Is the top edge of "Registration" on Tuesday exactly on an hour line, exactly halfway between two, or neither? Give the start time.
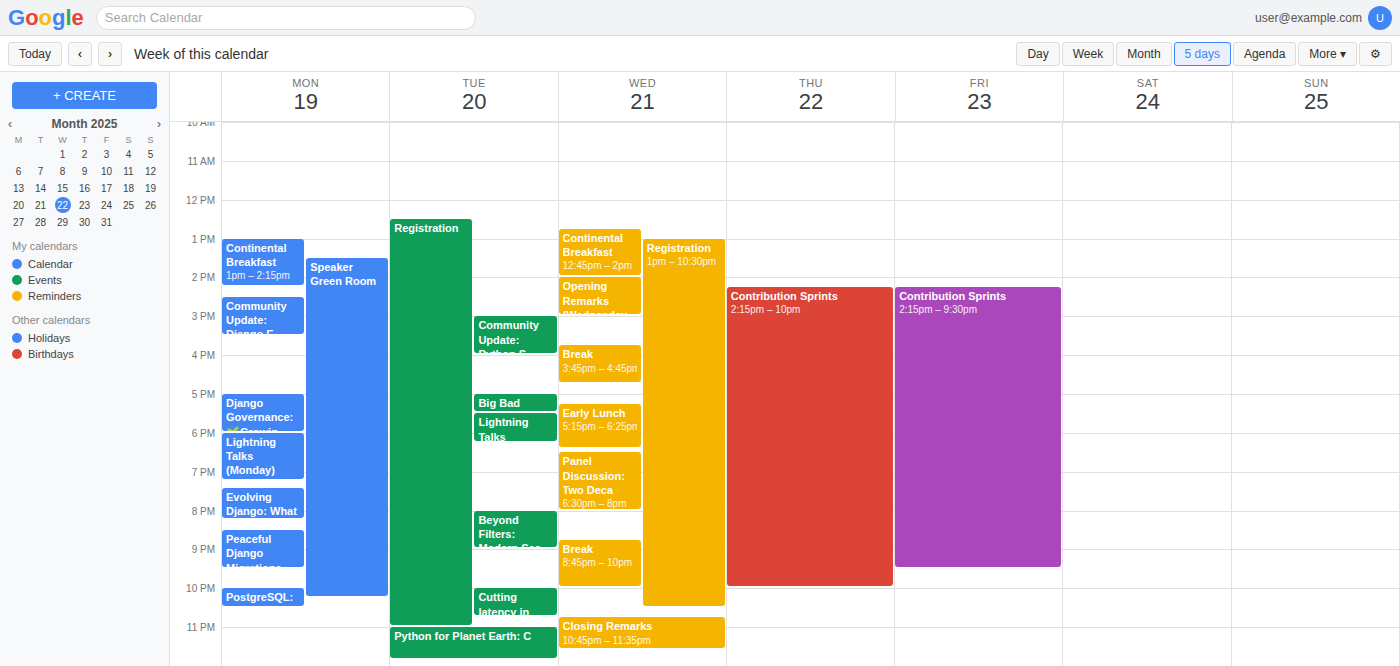
12:30 PM -- halfway between the 12 PM and 1 PM lines.